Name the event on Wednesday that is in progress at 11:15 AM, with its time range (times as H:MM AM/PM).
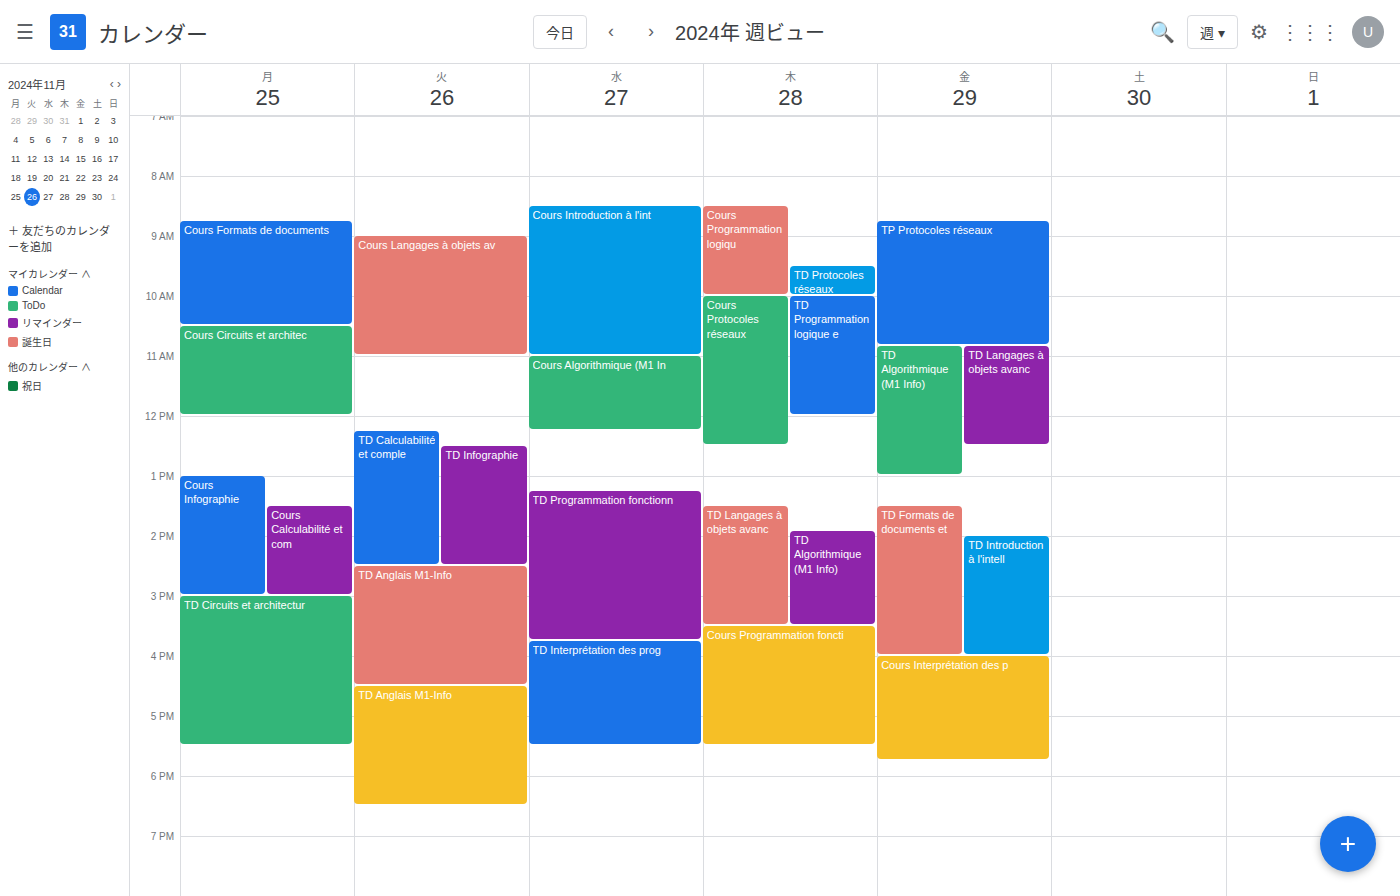
"Cours Algorithmique (M1 In", 11:00 AM to 12:15 PM